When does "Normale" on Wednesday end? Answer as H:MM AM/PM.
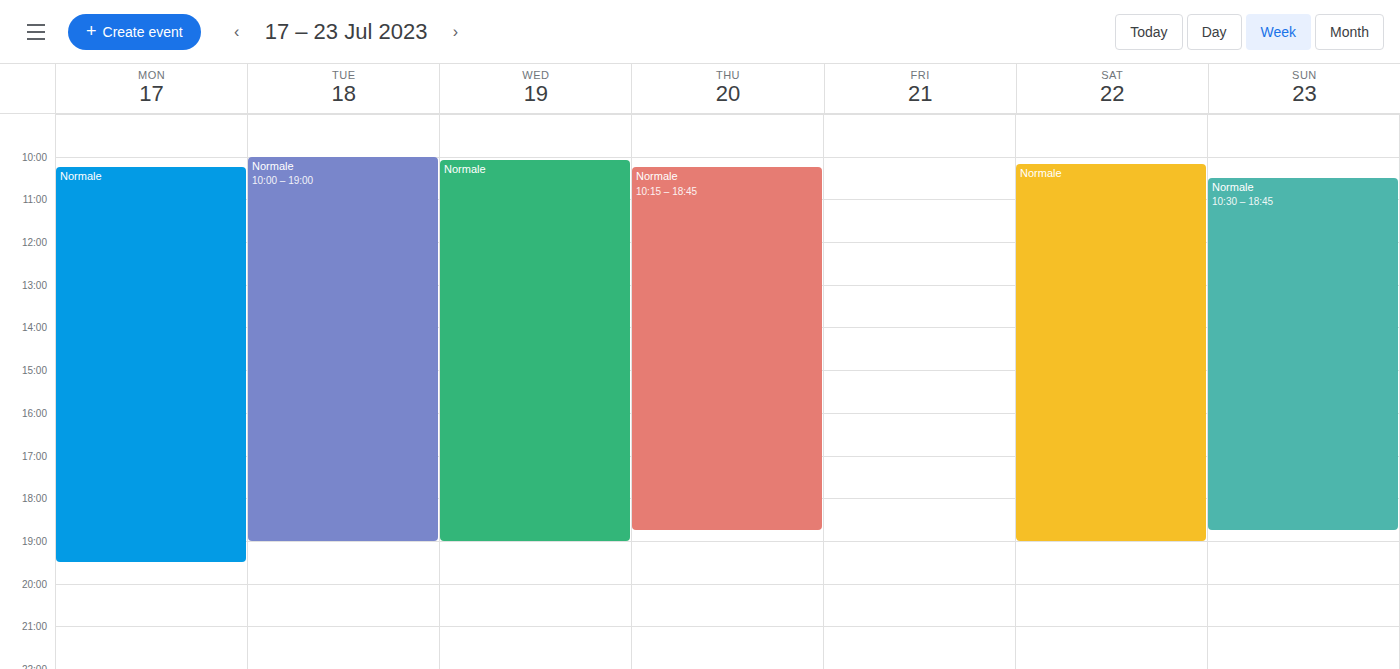
7:00 PM